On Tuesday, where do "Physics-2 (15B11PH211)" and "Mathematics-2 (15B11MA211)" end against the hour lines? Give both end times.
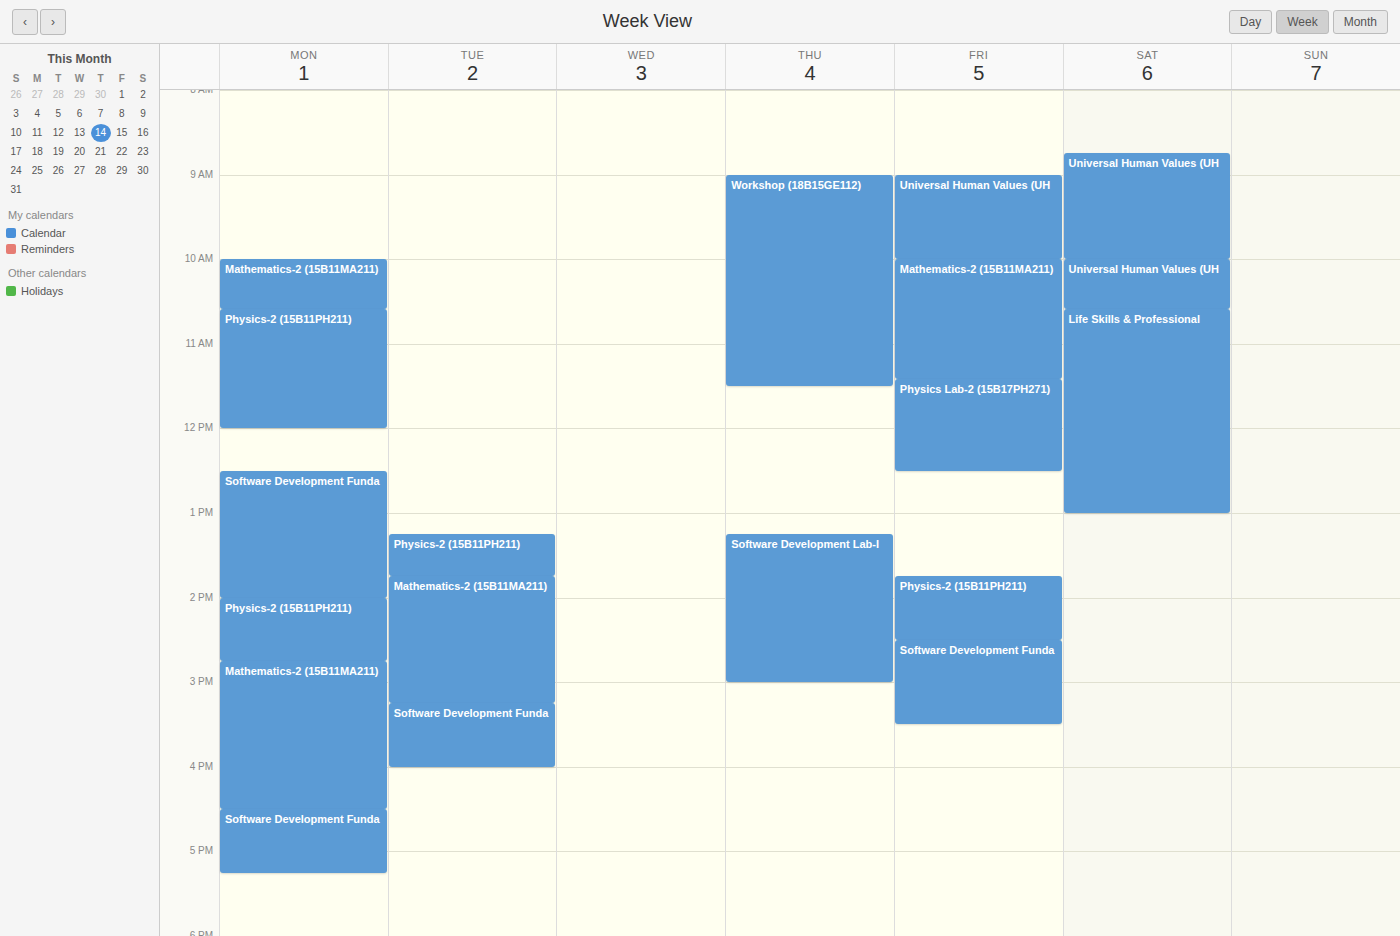
"Physics-2 (15B11PH211)": 1:45 PM, neither: three quarters of the way from the 1 PM line to the 2 PM line. "Mathematics-2 (15B11MA211)": 3:15 PM, neither: a quarter of the way from the 3 PM line to the 4 PM line.